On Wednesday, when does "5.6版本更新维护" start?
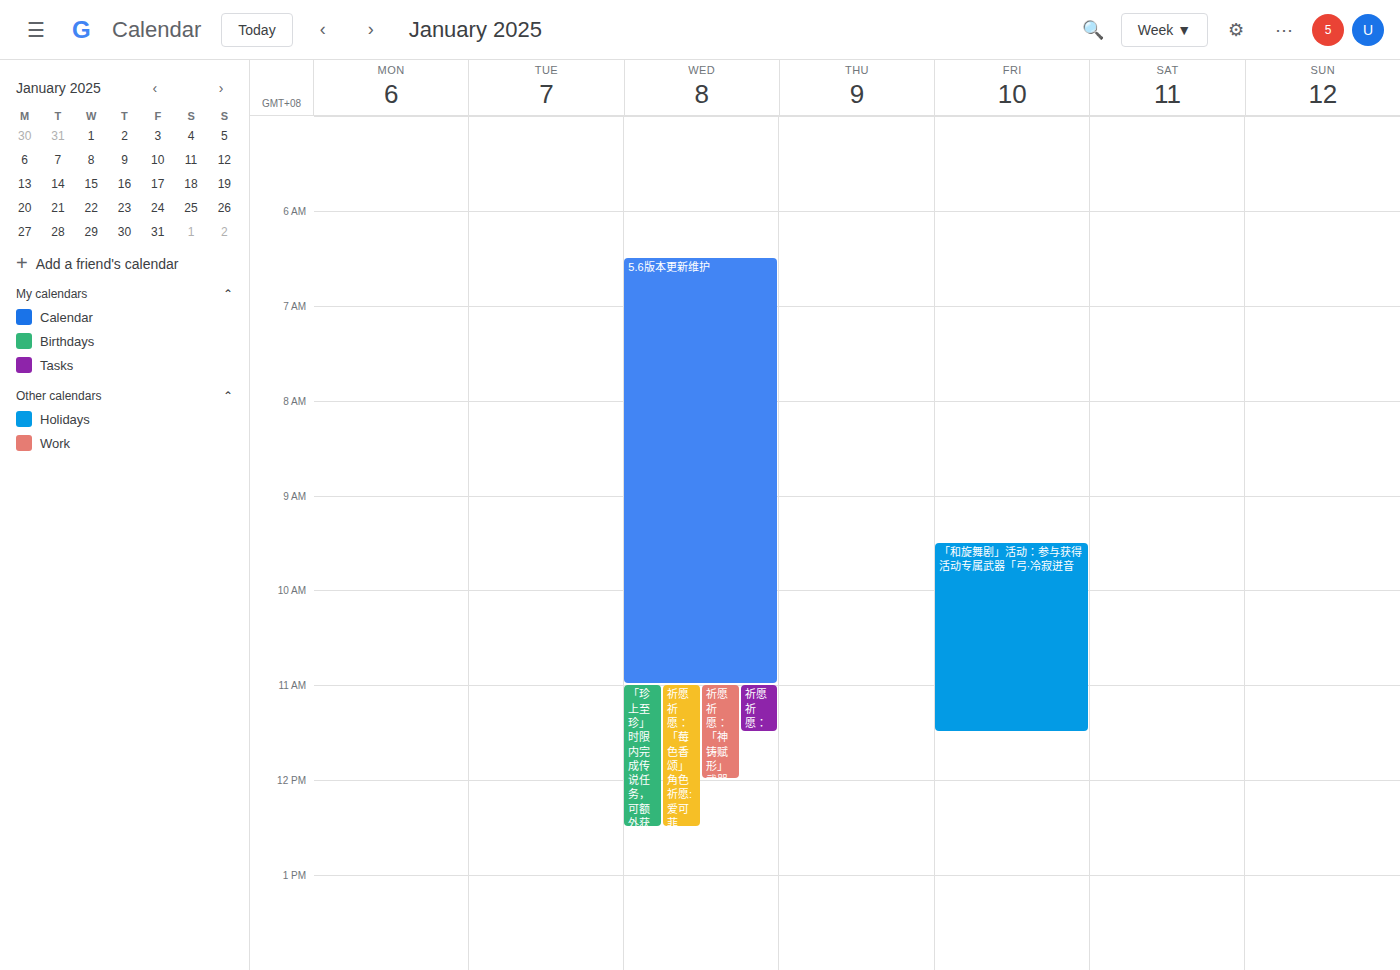
6:30 AM